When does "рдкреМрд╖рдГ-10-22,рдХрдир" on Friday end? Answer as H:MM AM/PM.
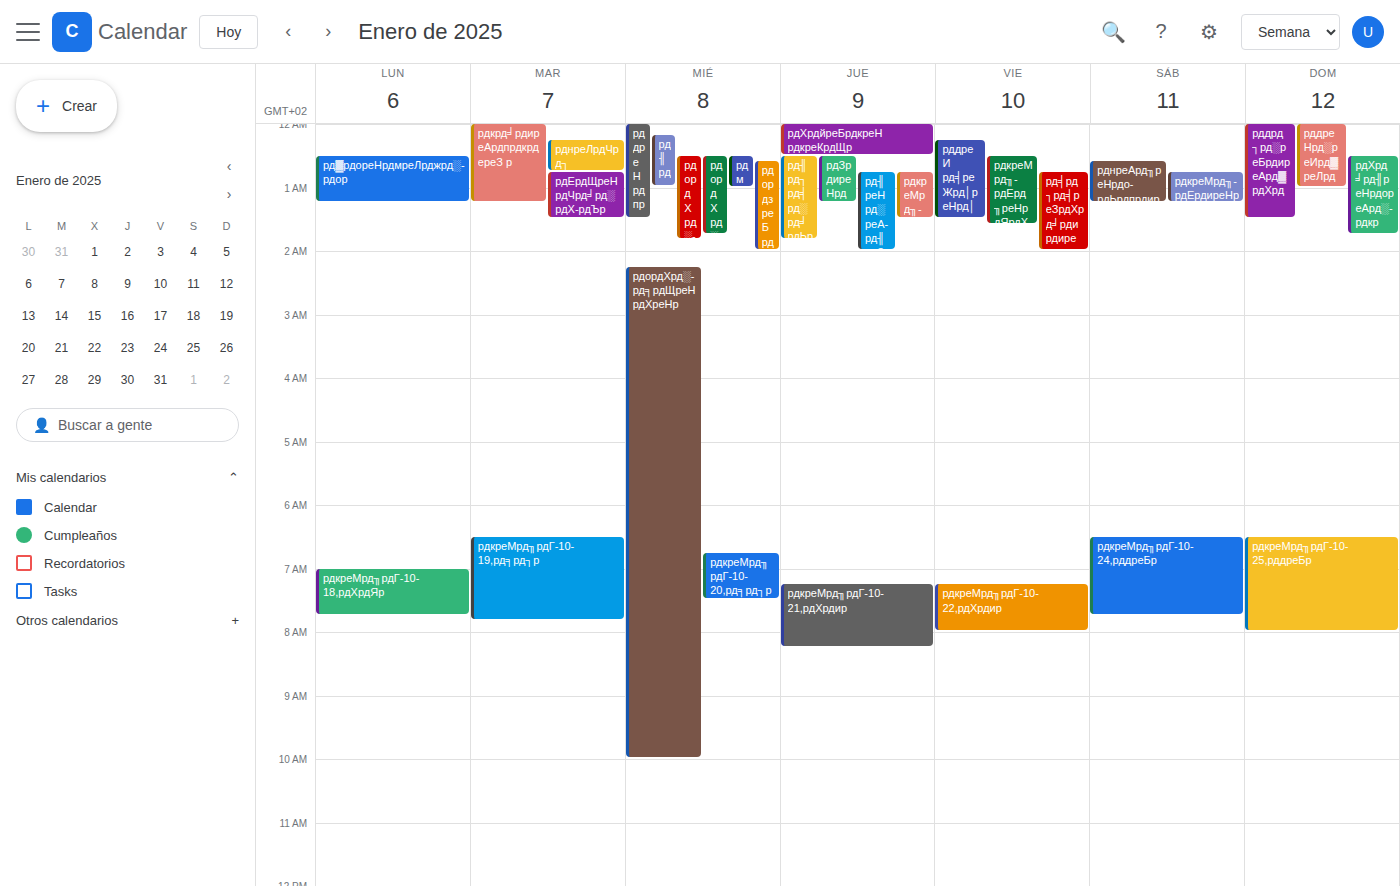
8:00 AM